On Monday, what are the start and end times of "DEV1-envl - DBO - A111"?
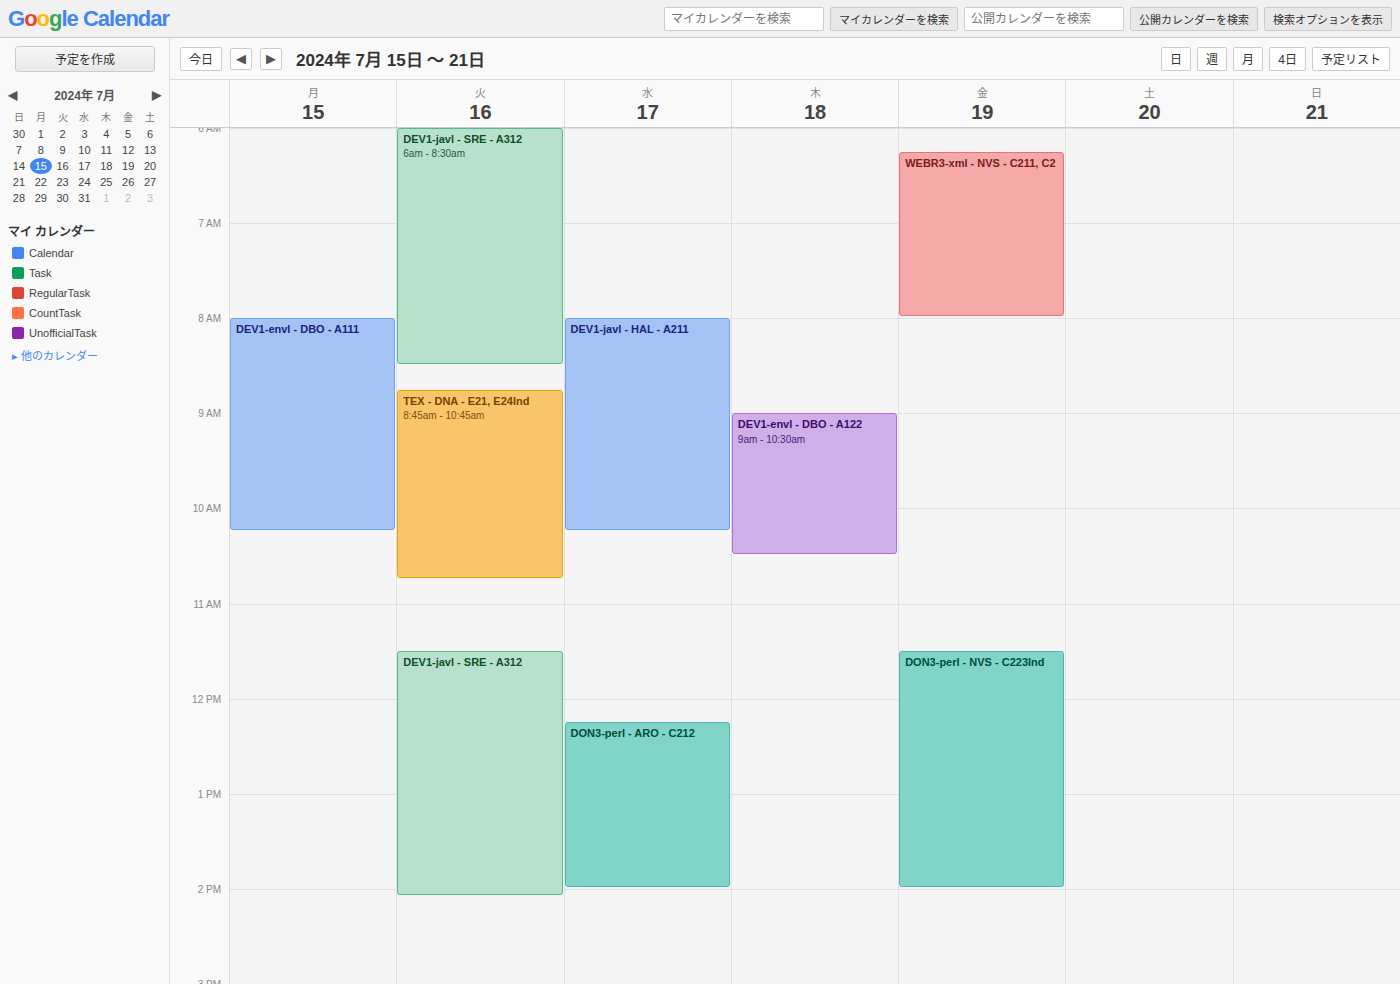
08:00 to 10:15